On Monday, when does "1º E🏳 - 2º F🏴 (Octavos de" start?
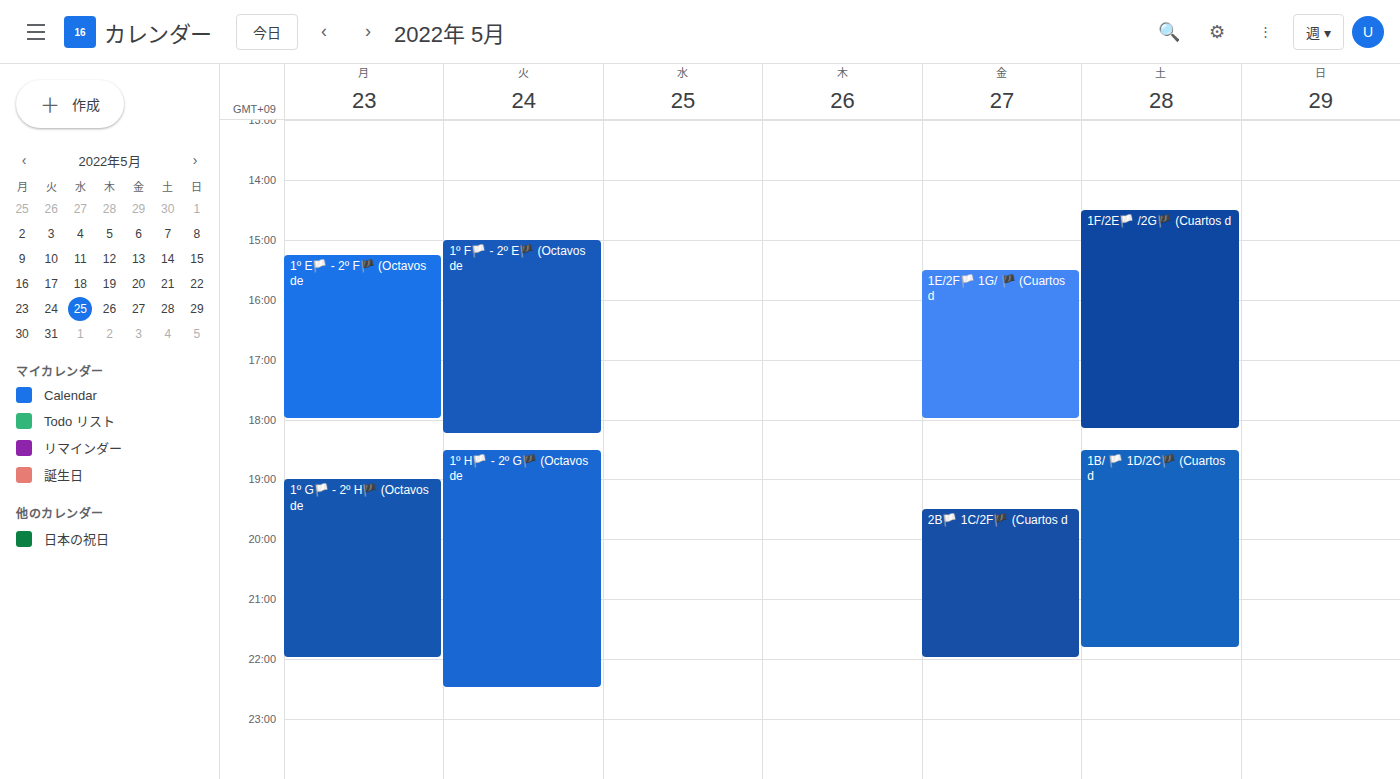
3:15 PM